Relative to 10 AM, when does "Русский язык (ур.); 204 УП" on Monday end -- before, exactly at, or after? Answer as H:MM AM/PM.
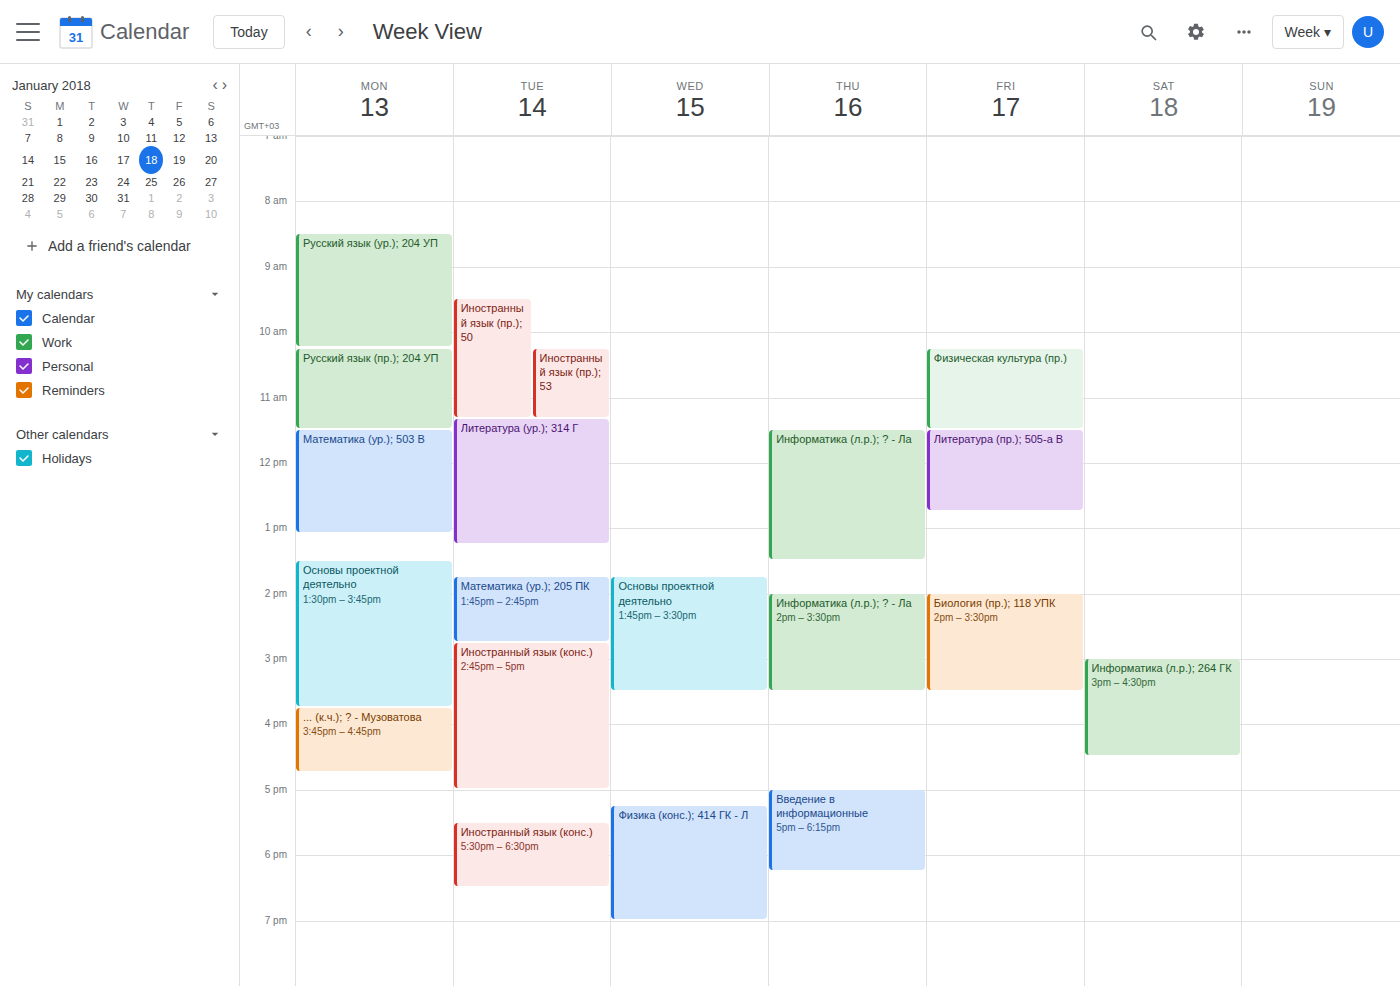
10:15 AM -- after 10 AM, 15 minutes below the 10 AM line.